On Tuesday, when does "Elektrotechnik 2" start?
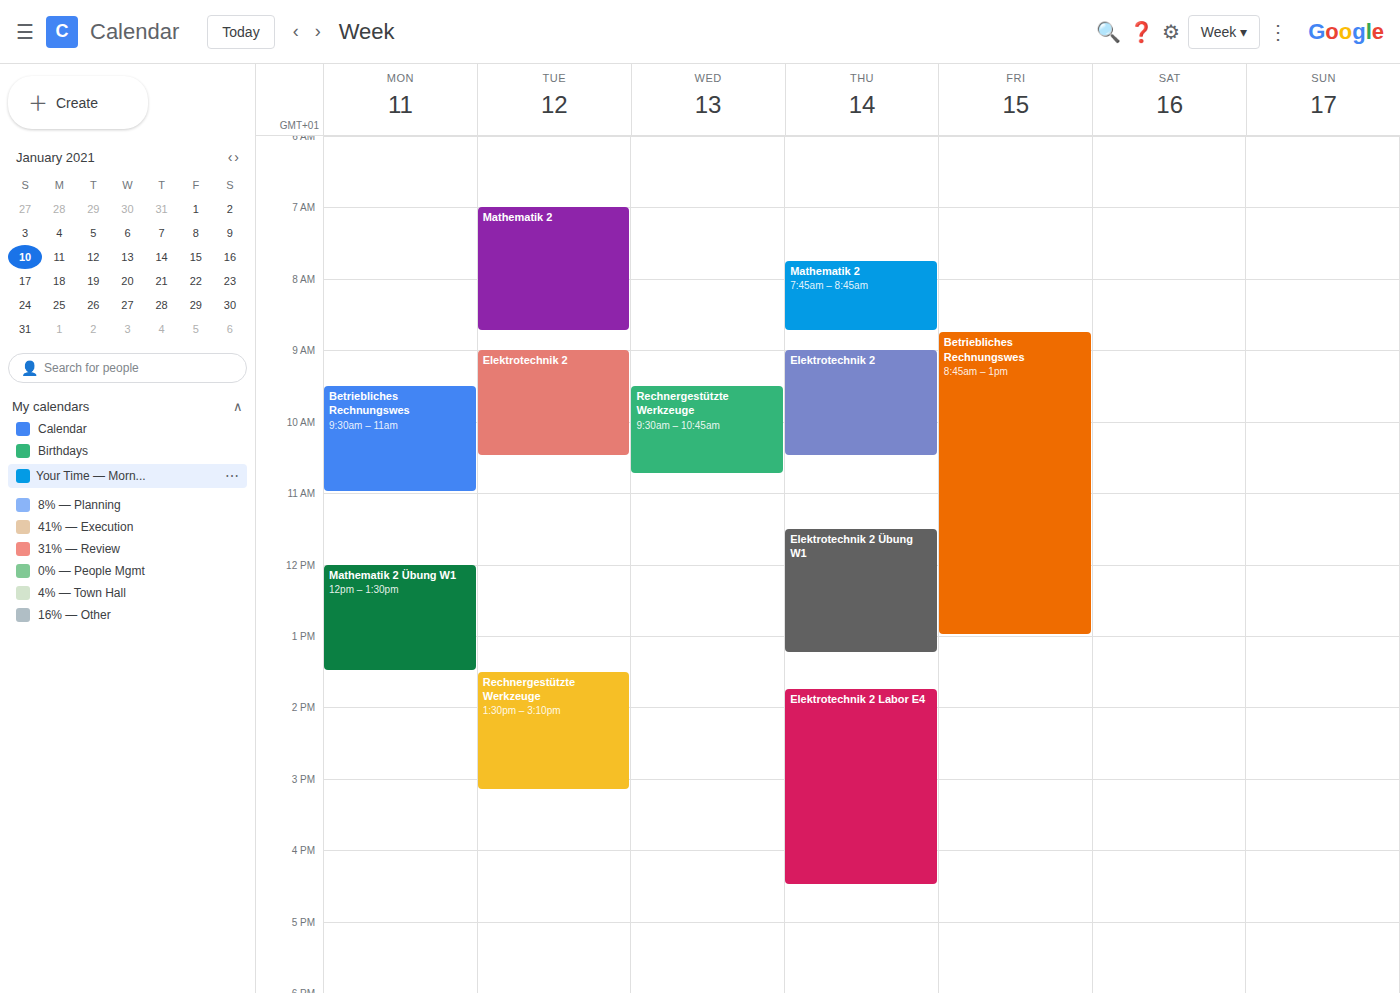
9:00 AM